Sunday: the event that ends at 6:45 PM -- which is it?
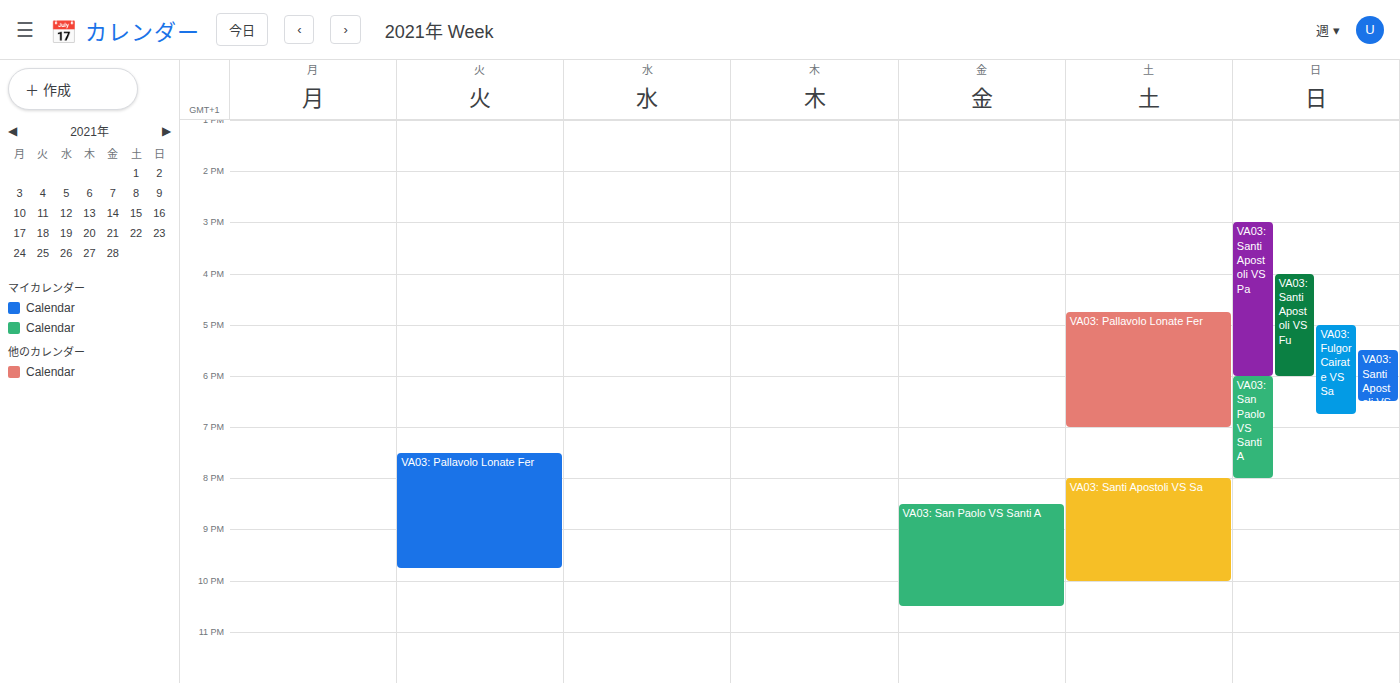
"VA03: Fulgor Cairate VS Sa"